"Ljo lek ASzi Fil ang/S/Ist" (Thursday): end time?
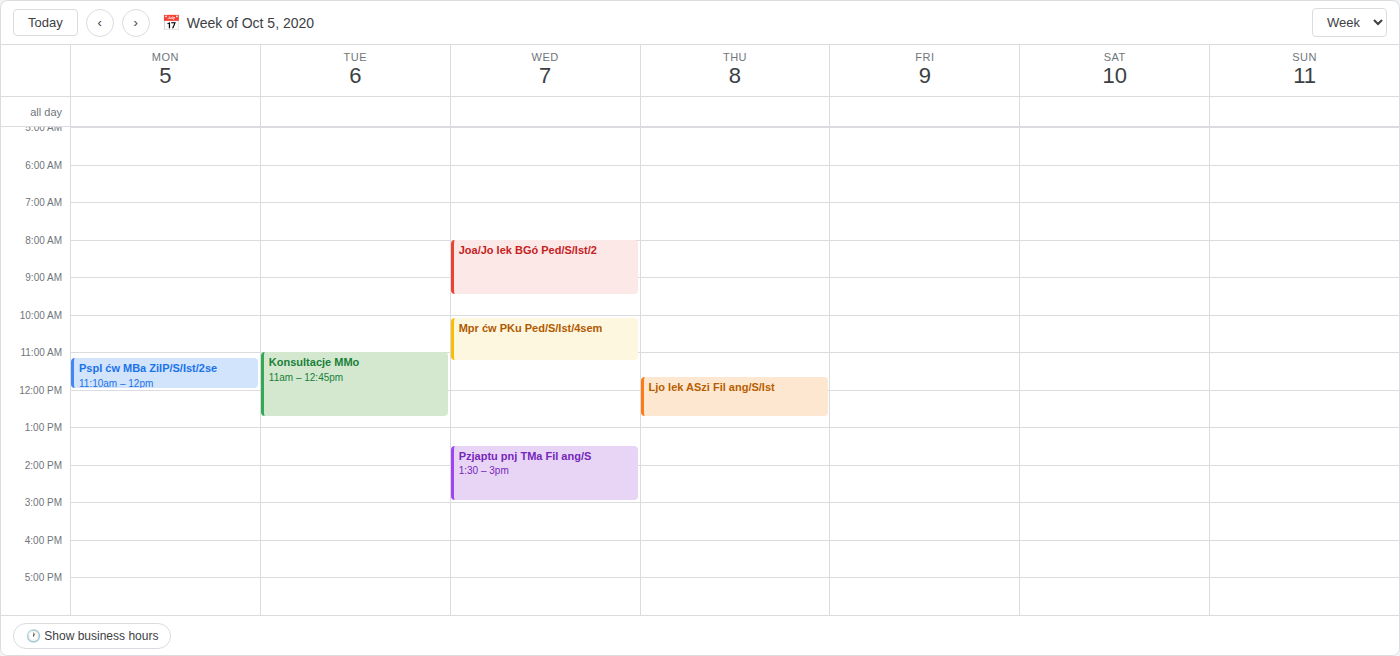
12:45 PM